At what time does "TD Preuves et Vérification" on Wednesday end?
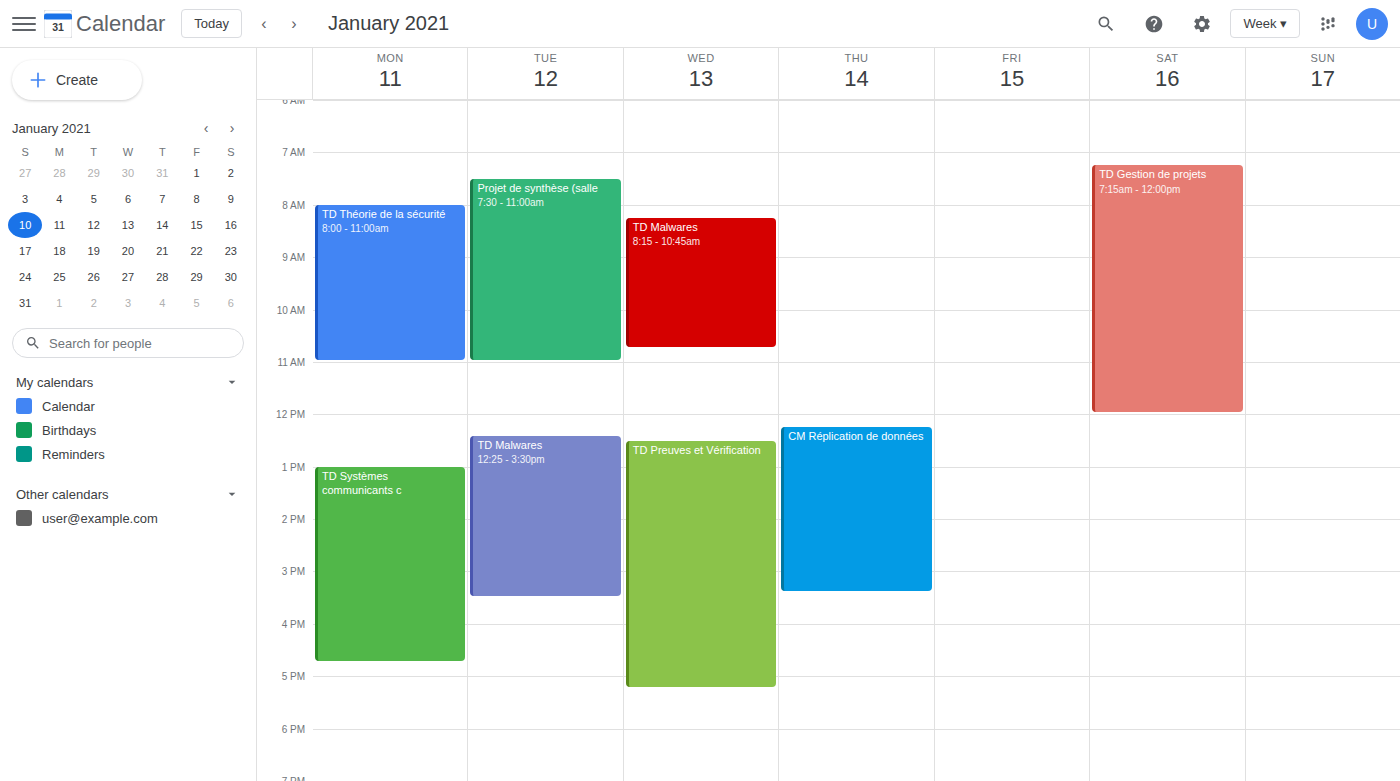
5:15 PM